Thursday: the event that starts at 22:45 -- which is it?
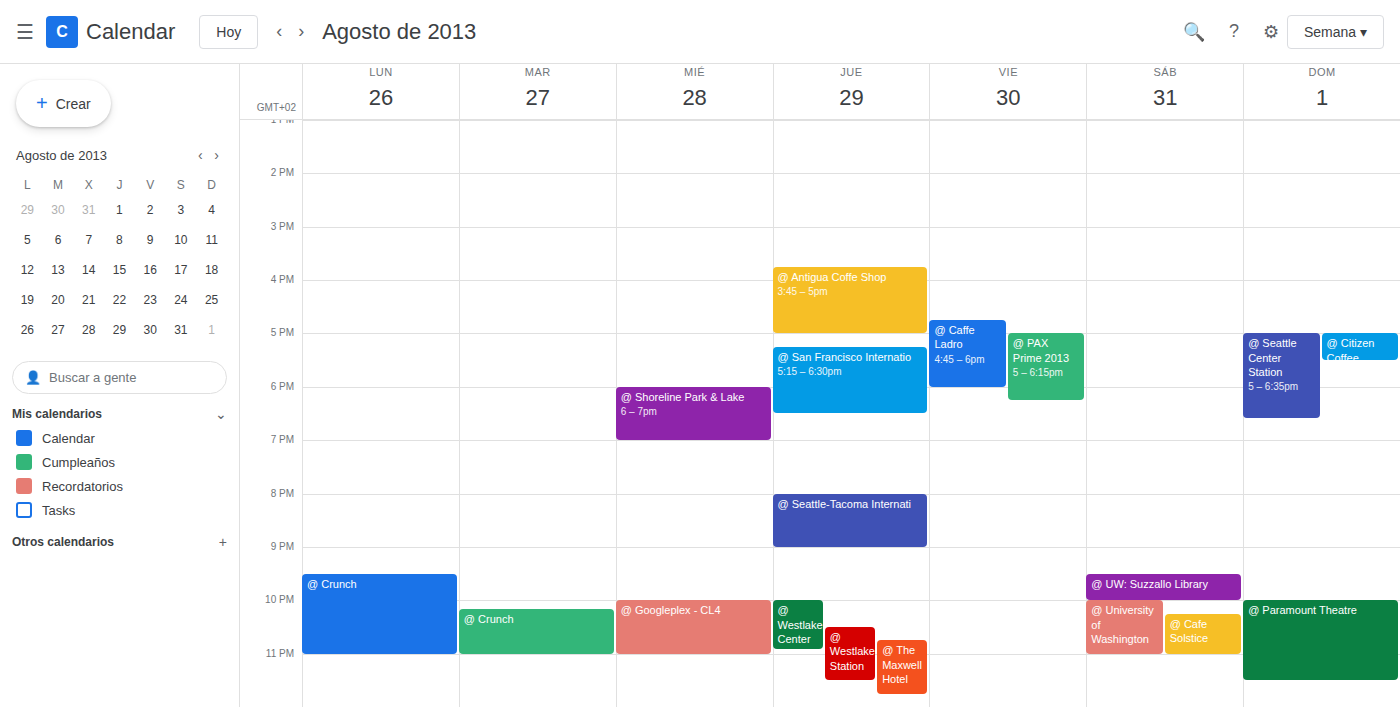
"@ The Maxwell Hotel"